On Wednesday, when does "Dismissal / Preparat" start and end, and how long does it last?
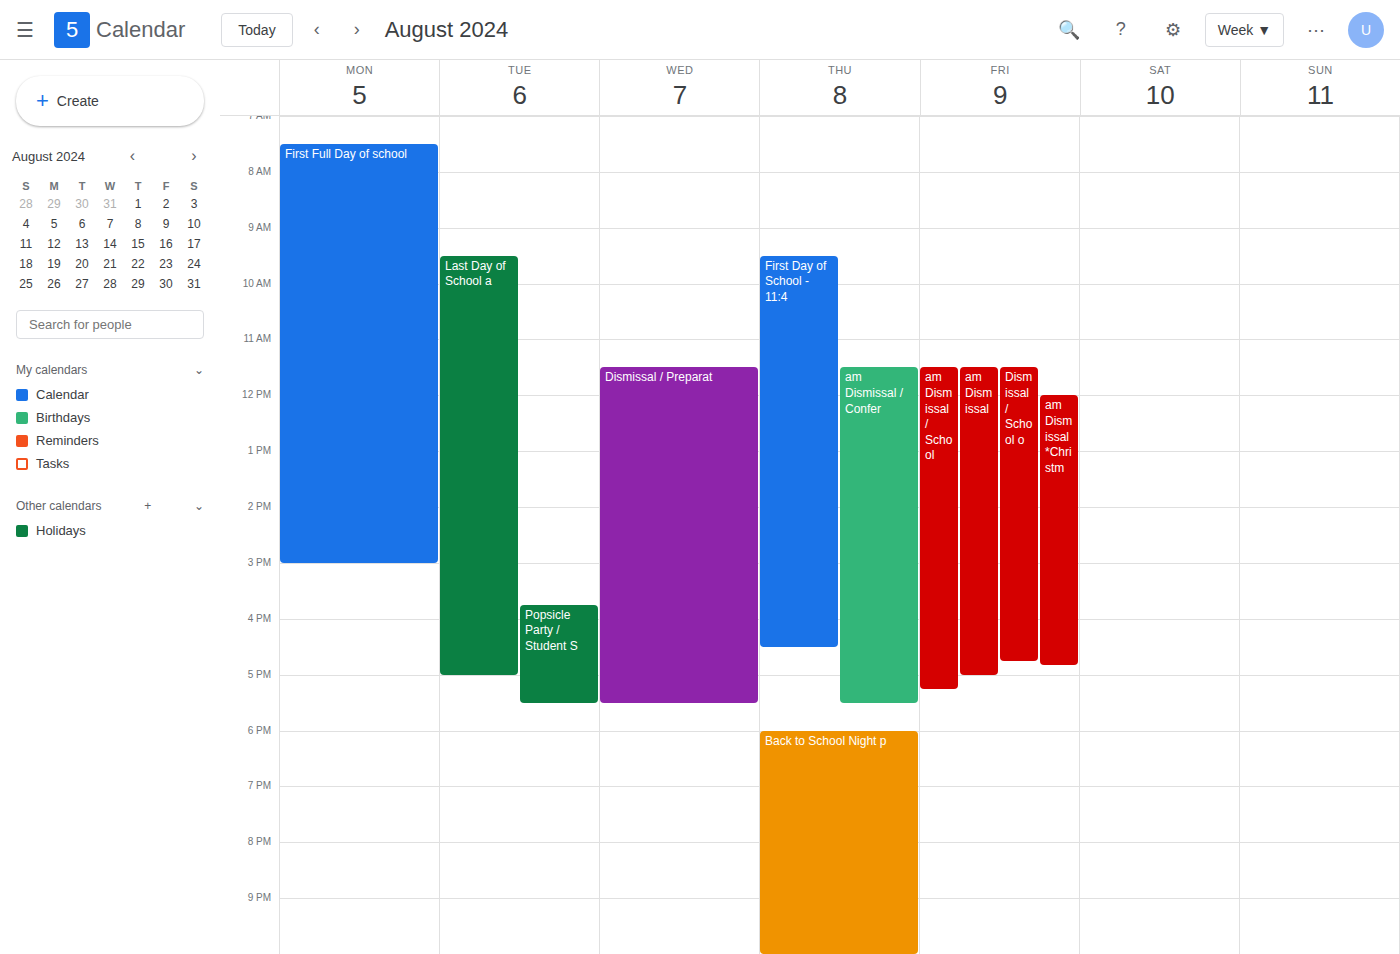
11:30 AM to 5:30 PM, 6 hours